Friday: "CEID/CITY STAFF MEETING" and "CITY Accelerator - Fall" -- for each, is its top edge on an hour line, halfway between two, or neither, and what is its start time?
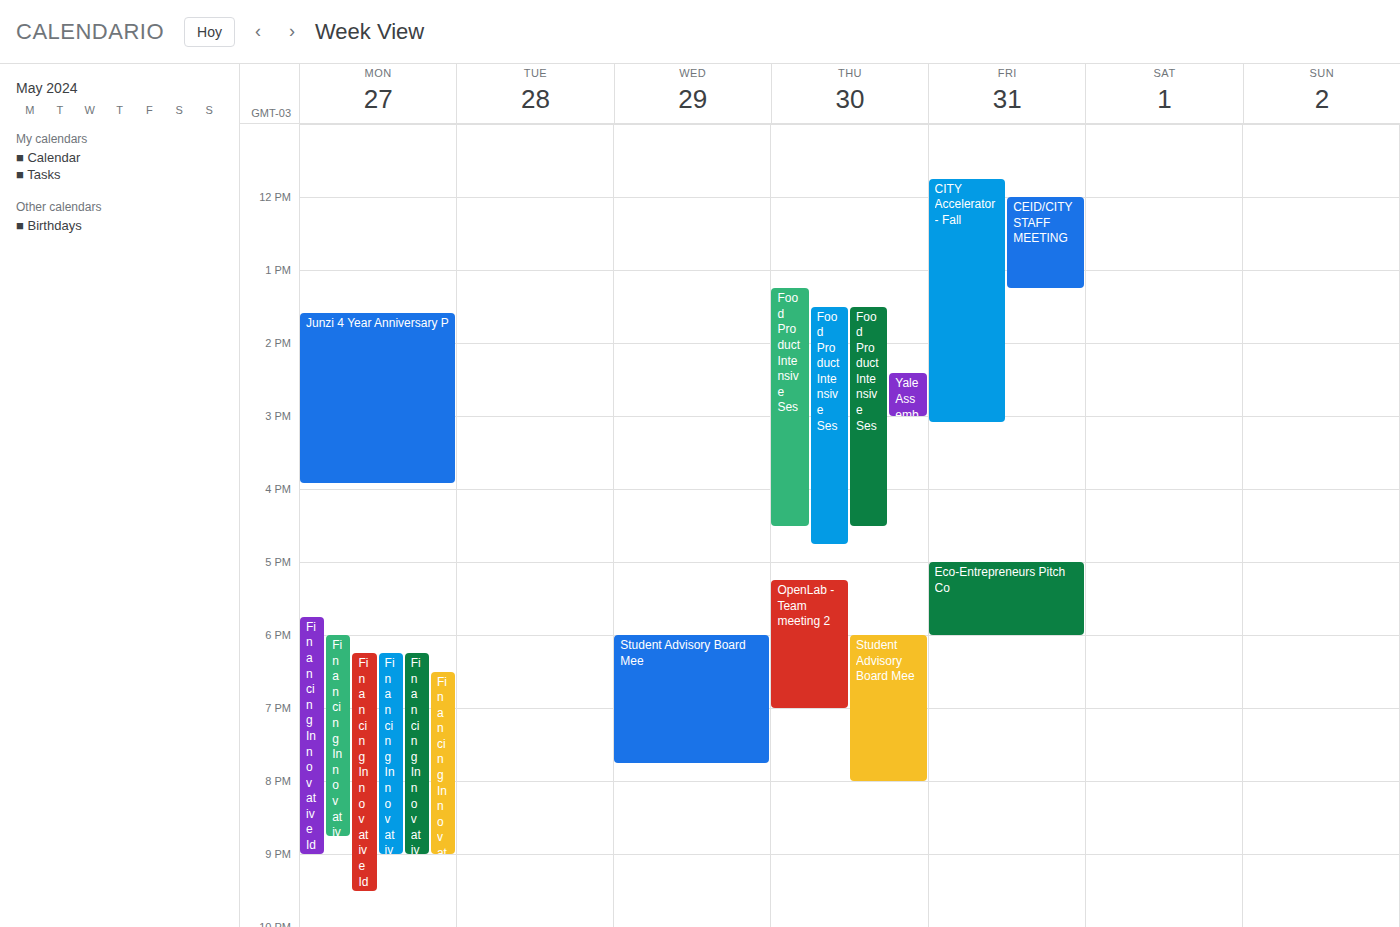
"CEID/CITY STAFF MEETING": 12:00 PM, exactly on the 12 PM line. "CITY Accelerator - Fall": 11:45 AM, neither: three quarters of the way from the 11 AM line to the 12 PM line.